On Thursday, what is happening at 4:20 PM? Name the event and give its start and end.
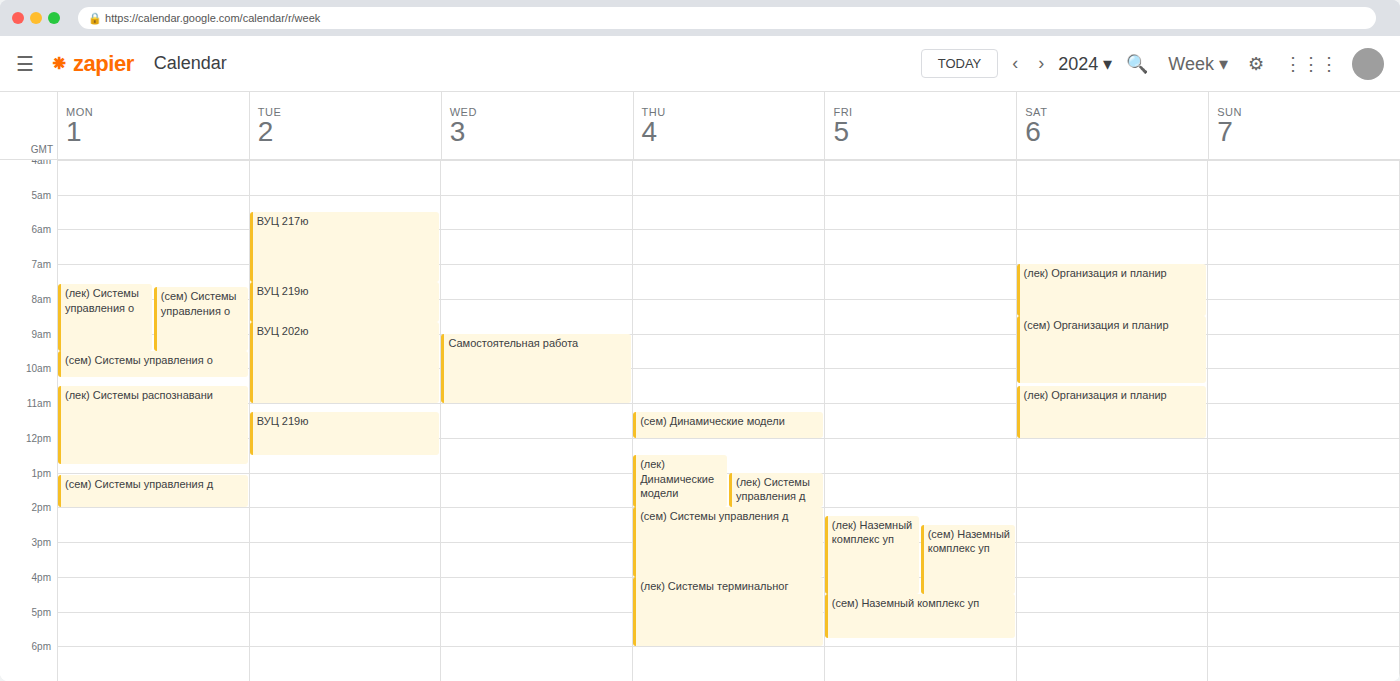
"(лек) Системы терминальног", 4:00 PM to 6:00 PM